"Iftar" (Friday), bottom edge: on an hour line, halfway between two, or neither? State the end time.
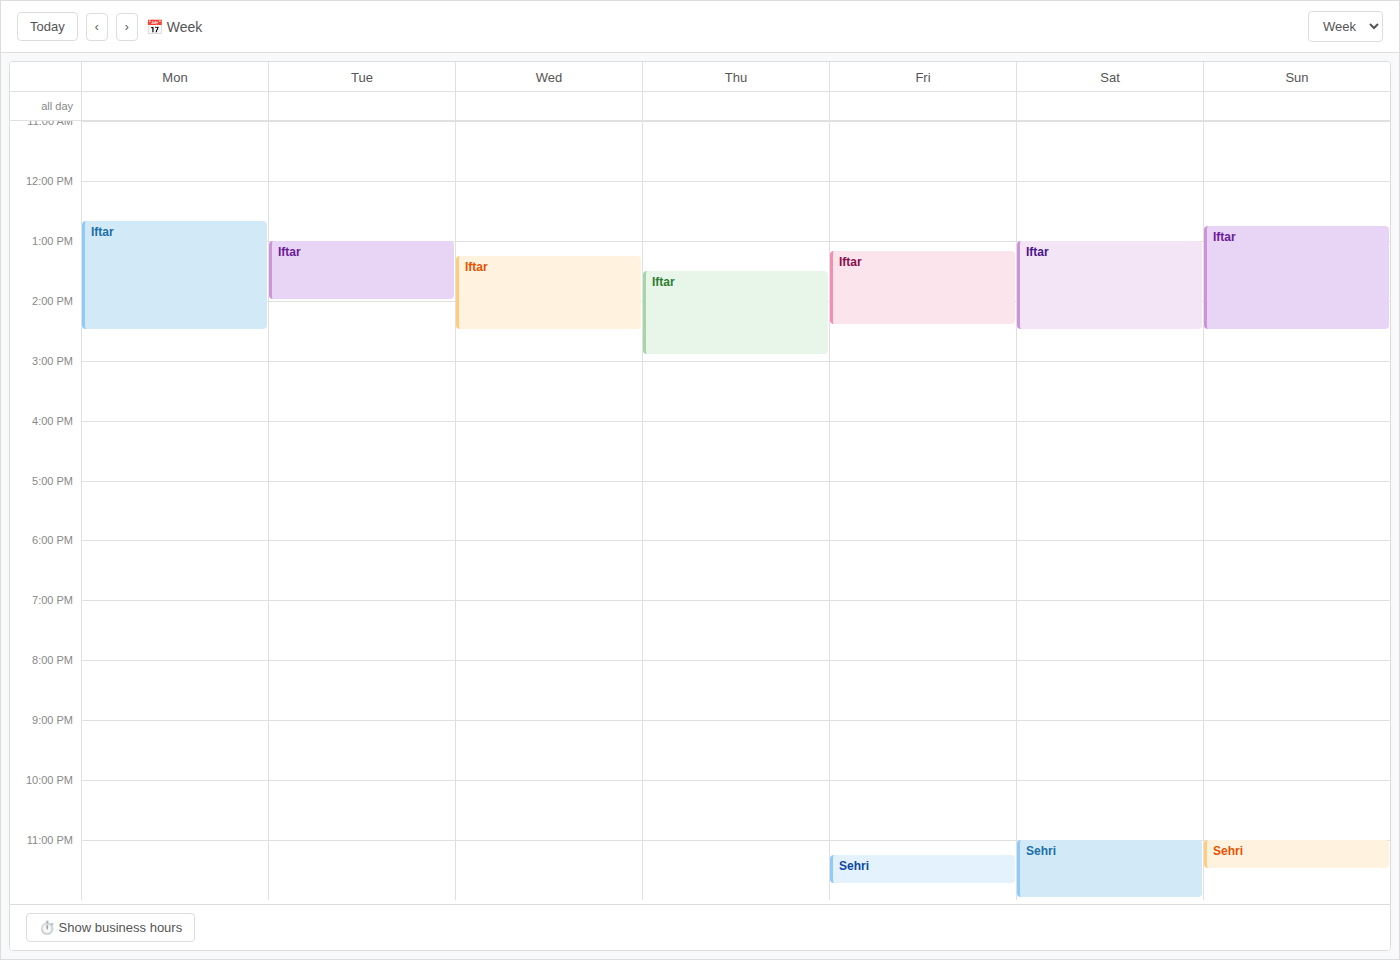
2:25 PM -- neither: 25 minutes below the 2 PM line and 35 minutes above the 3 PM line.